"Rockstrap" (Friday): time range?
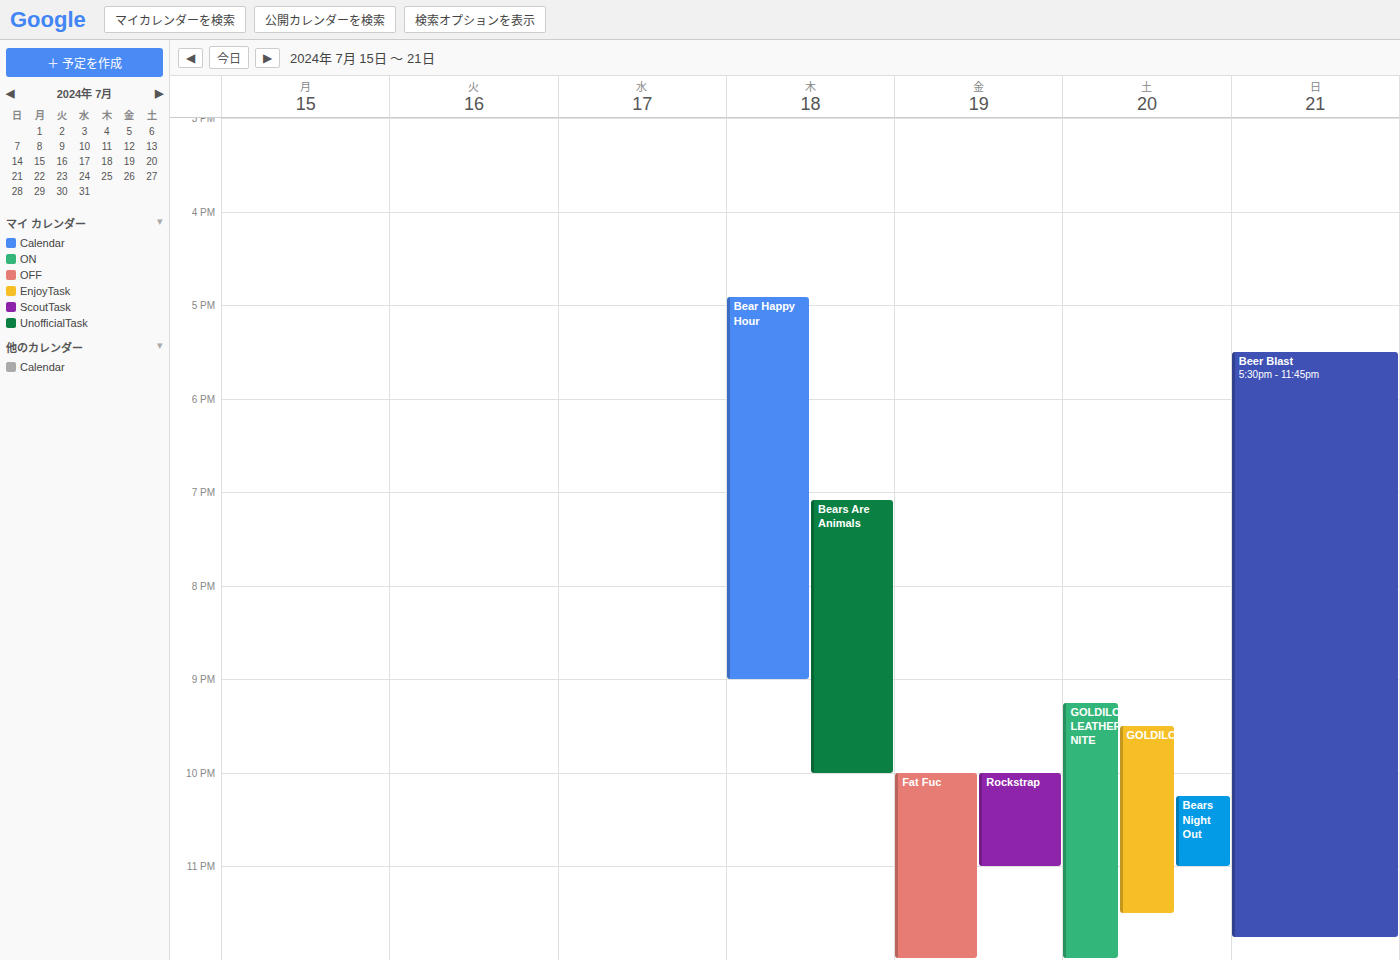
10:00 PM to 11:00 PM